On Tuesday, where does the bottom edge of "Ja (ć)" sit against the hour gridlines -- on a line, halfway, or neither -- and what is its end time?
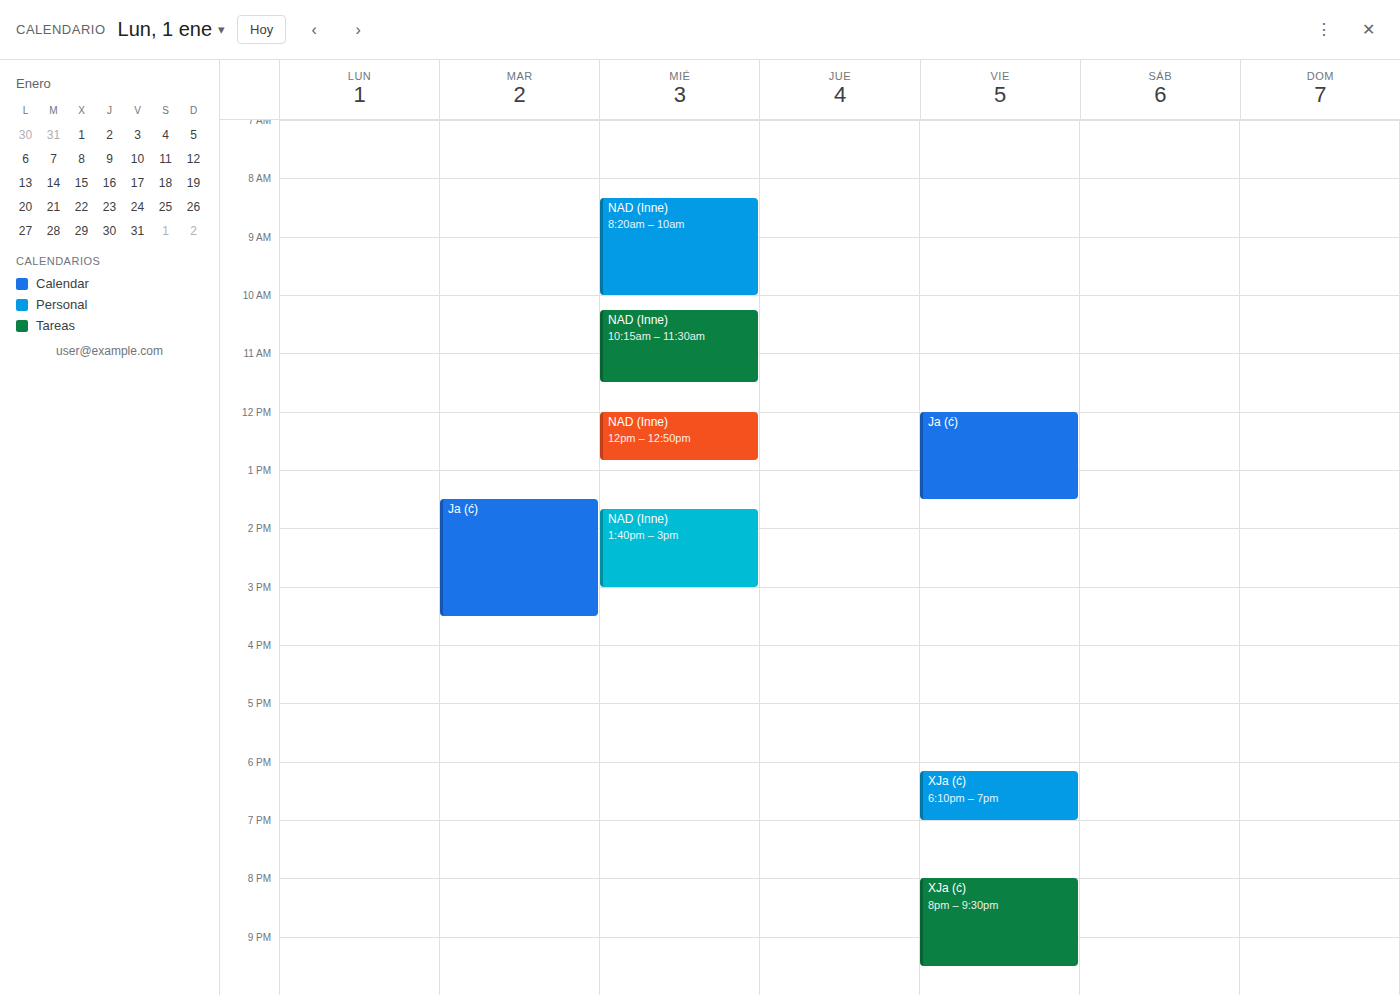
3:30 PM -- halfway between the 3 PM and 4 PM lines.